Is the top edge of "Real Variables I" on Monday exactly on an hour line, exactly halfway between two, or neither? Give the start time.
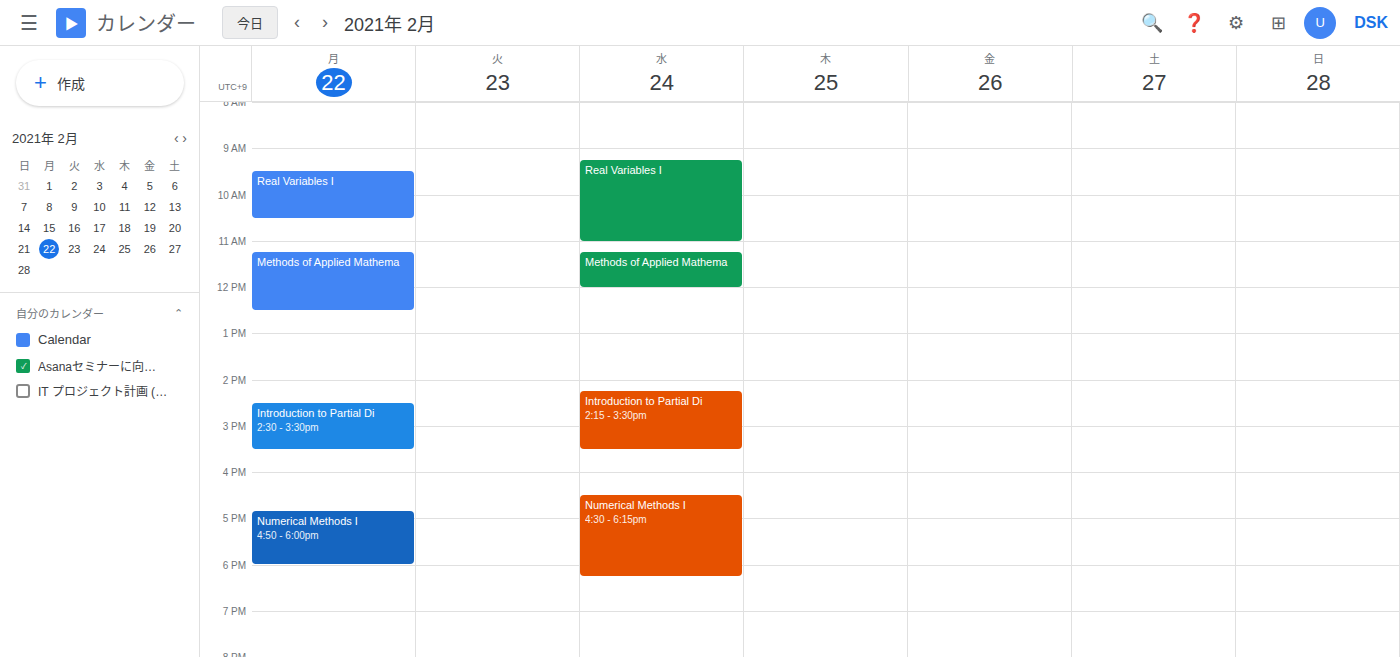
9:30 AM -- halfway between the 9 AM and 10 AM lines.